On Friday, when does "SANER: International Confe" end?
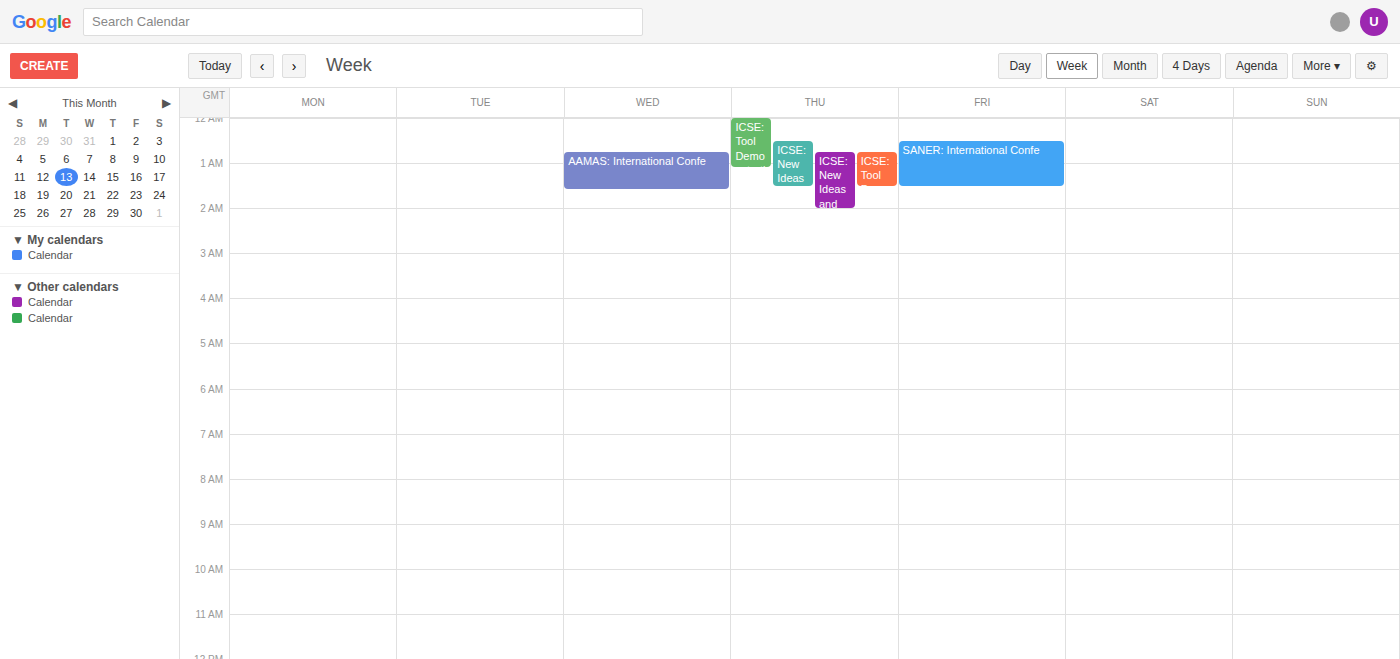
1:30 AM